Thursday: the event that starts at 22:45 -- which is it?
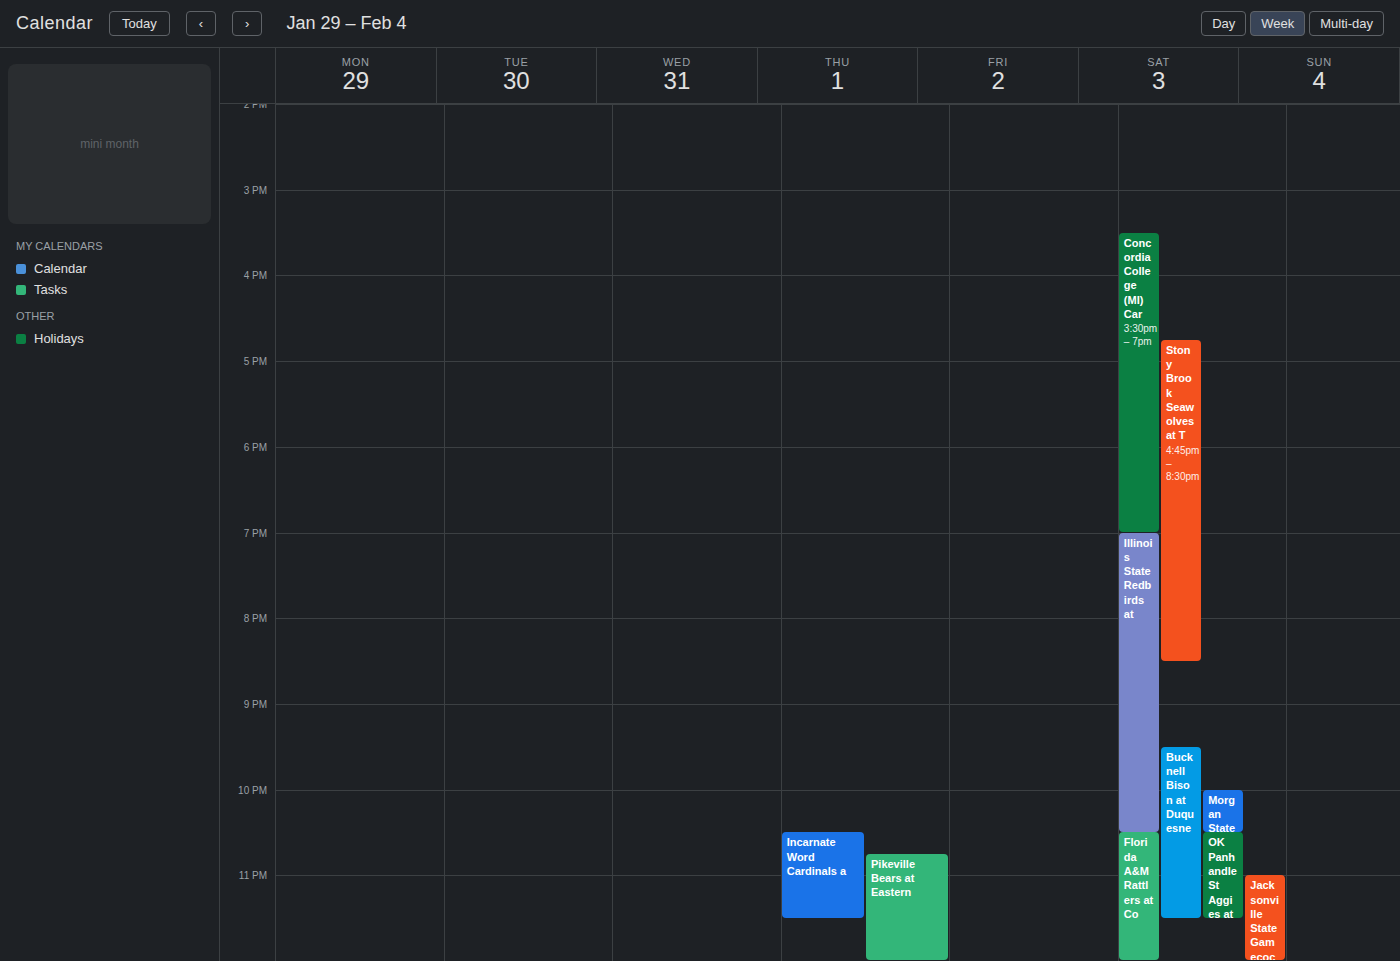
"Pikeville Bears at Eastern"